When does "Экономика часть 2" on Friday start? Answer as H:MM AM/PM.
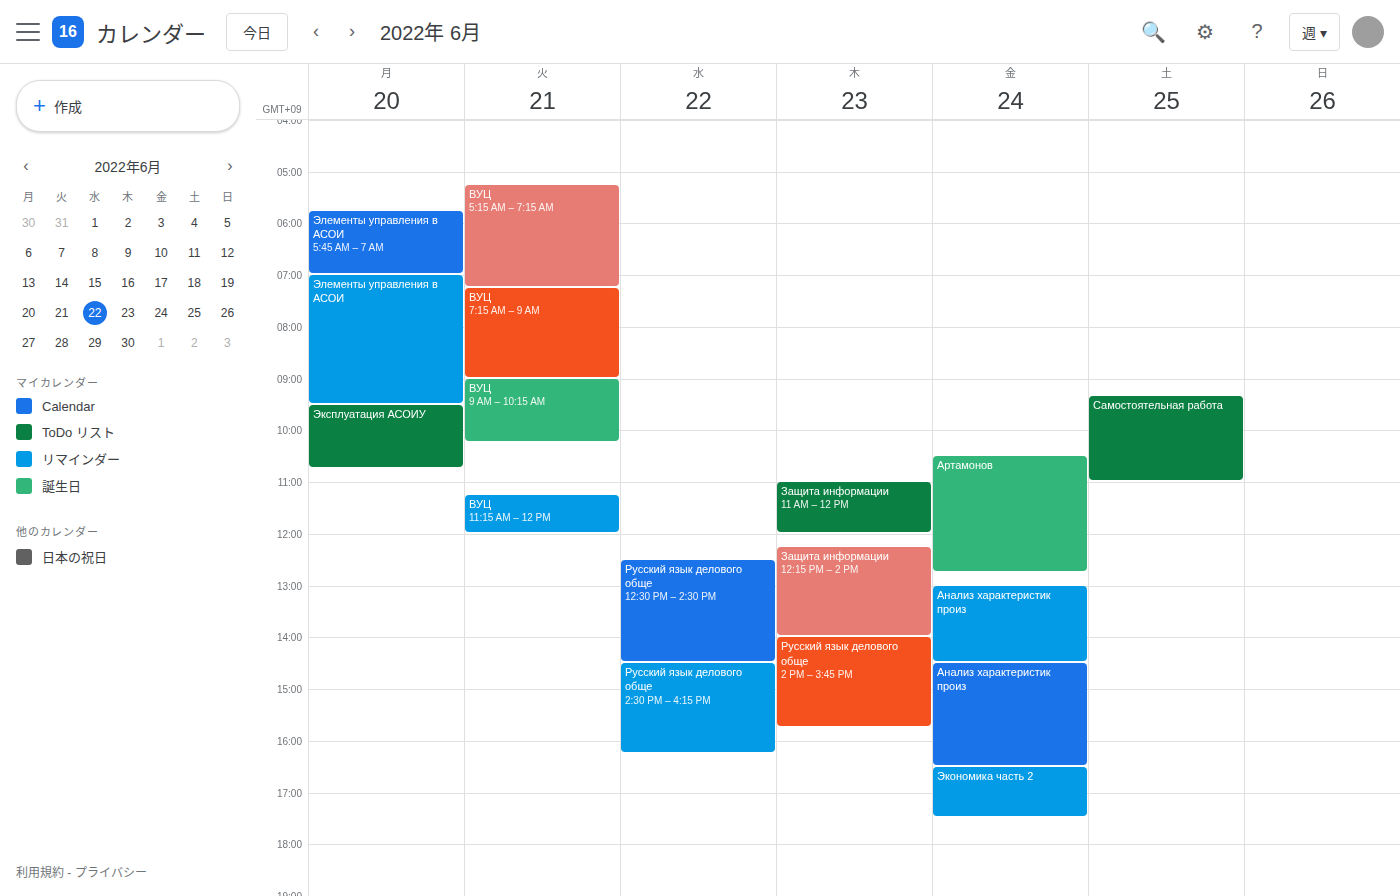
4:30 PM